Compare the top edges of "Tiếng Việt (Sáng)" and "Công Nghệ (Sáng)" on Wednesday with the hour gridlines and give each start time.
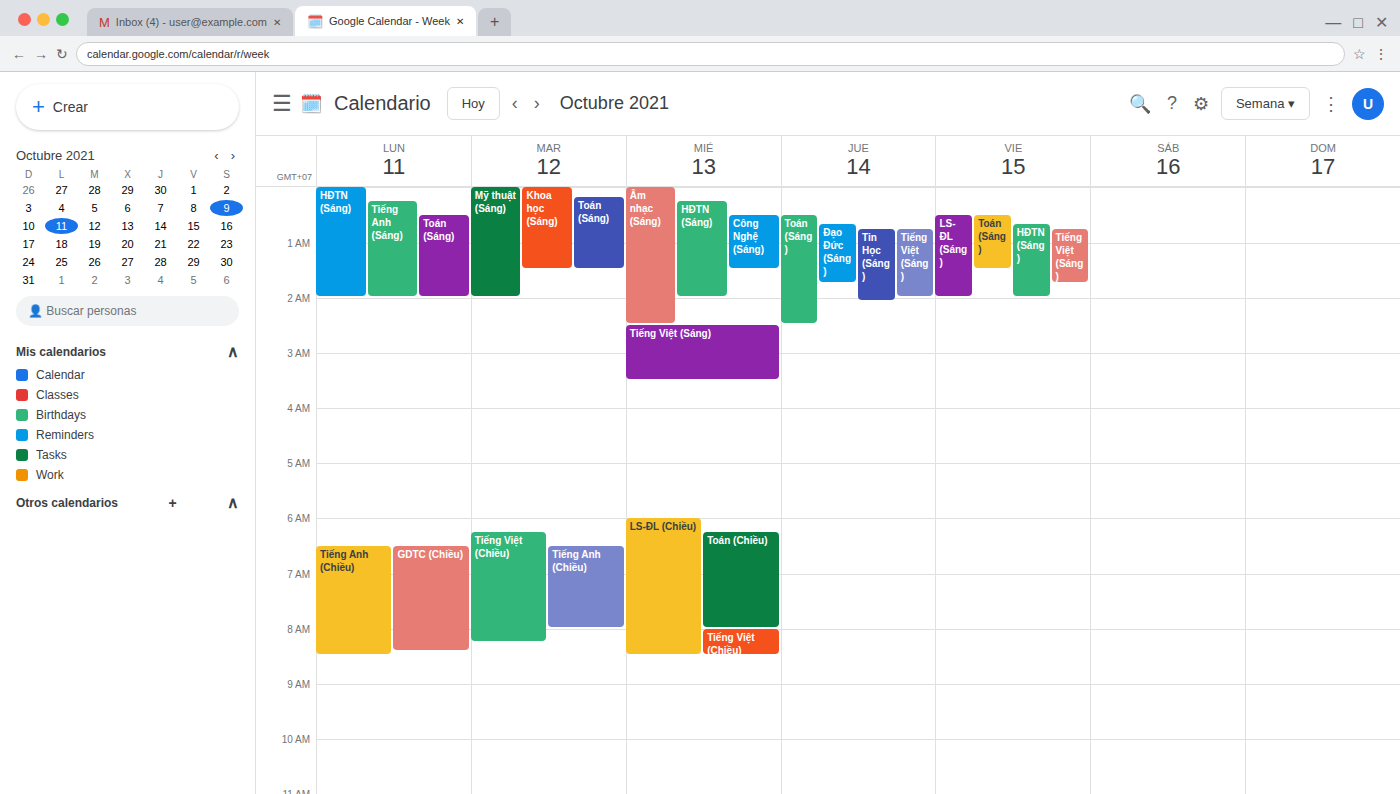
"Tiếng Việt (Sáng)": 2:30 AM, halfway between the 2 AM and 3 AM lines. "Công Nghệ (Sáng)": 12:30 AM, halfway between the 12 AM and 1 AM lines.